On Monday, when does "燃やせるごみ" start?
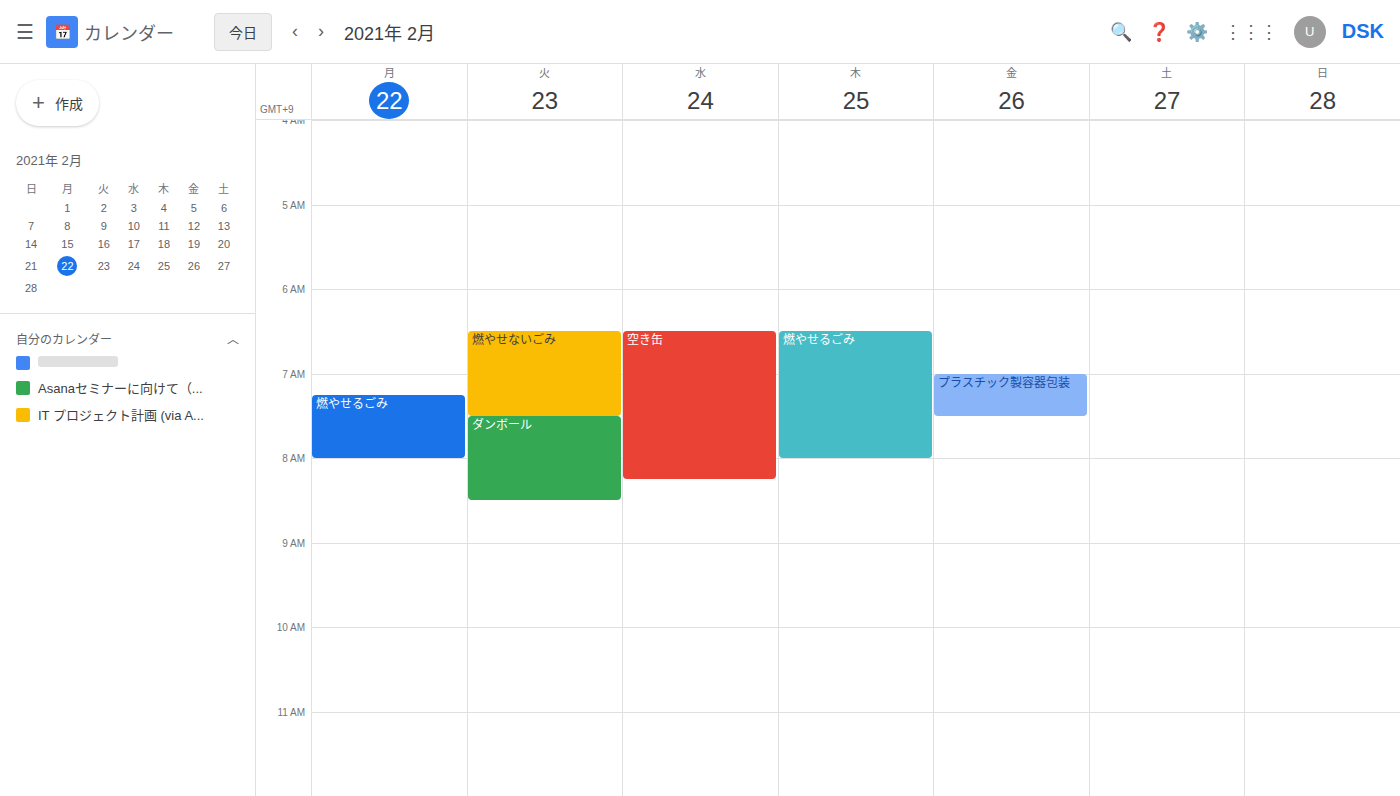
7:15 AM